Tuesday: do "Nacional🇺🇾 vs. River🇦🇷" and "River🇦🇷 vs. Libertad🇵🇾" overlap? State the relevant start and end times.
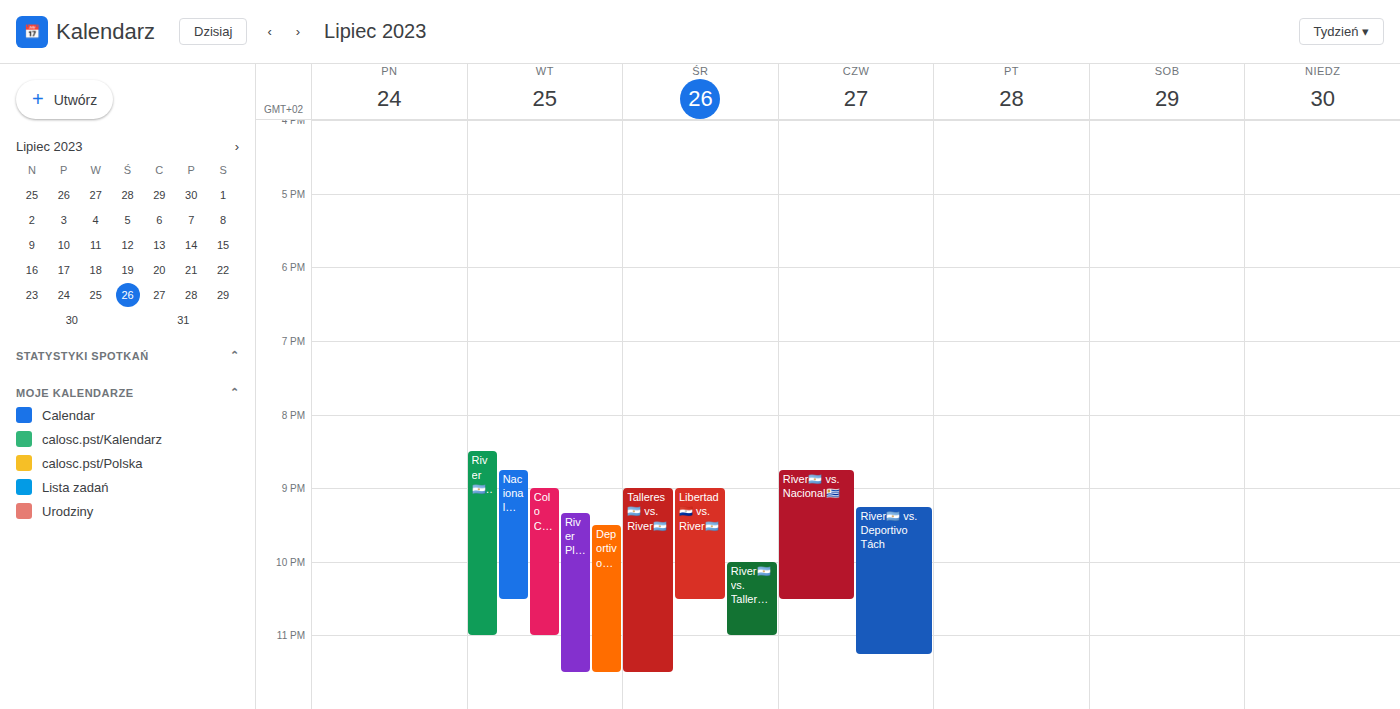
"Nacional🇺🇾 vs. River🇦🇷" runs 20:45 to 22:30, inside "River🇦🇷 vs. Libertad🇵🇾" -- they overlap.